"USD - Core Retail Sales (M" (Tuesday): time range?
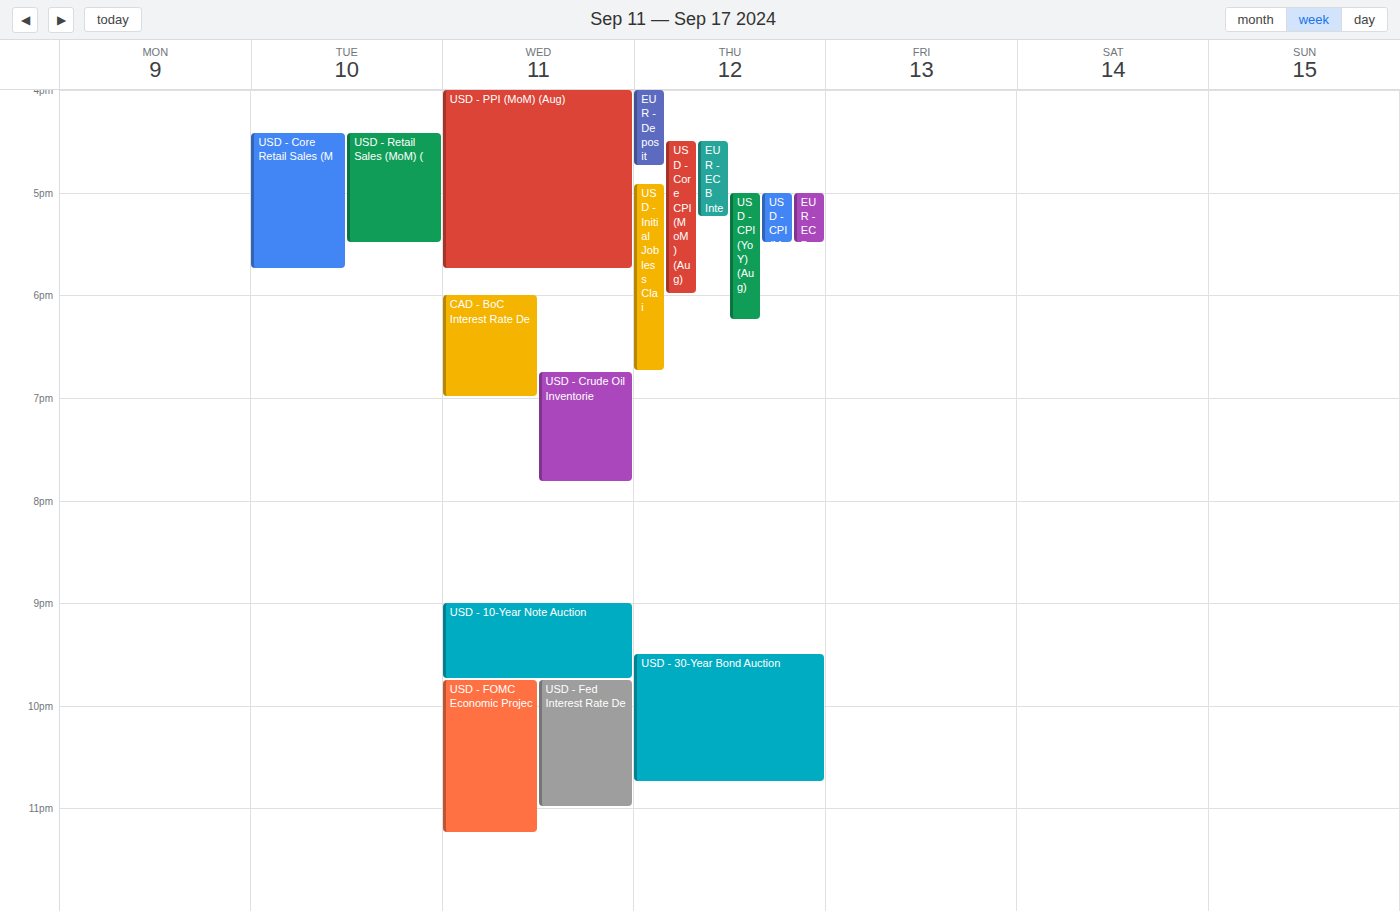
4:25 PM to 5:45 PM